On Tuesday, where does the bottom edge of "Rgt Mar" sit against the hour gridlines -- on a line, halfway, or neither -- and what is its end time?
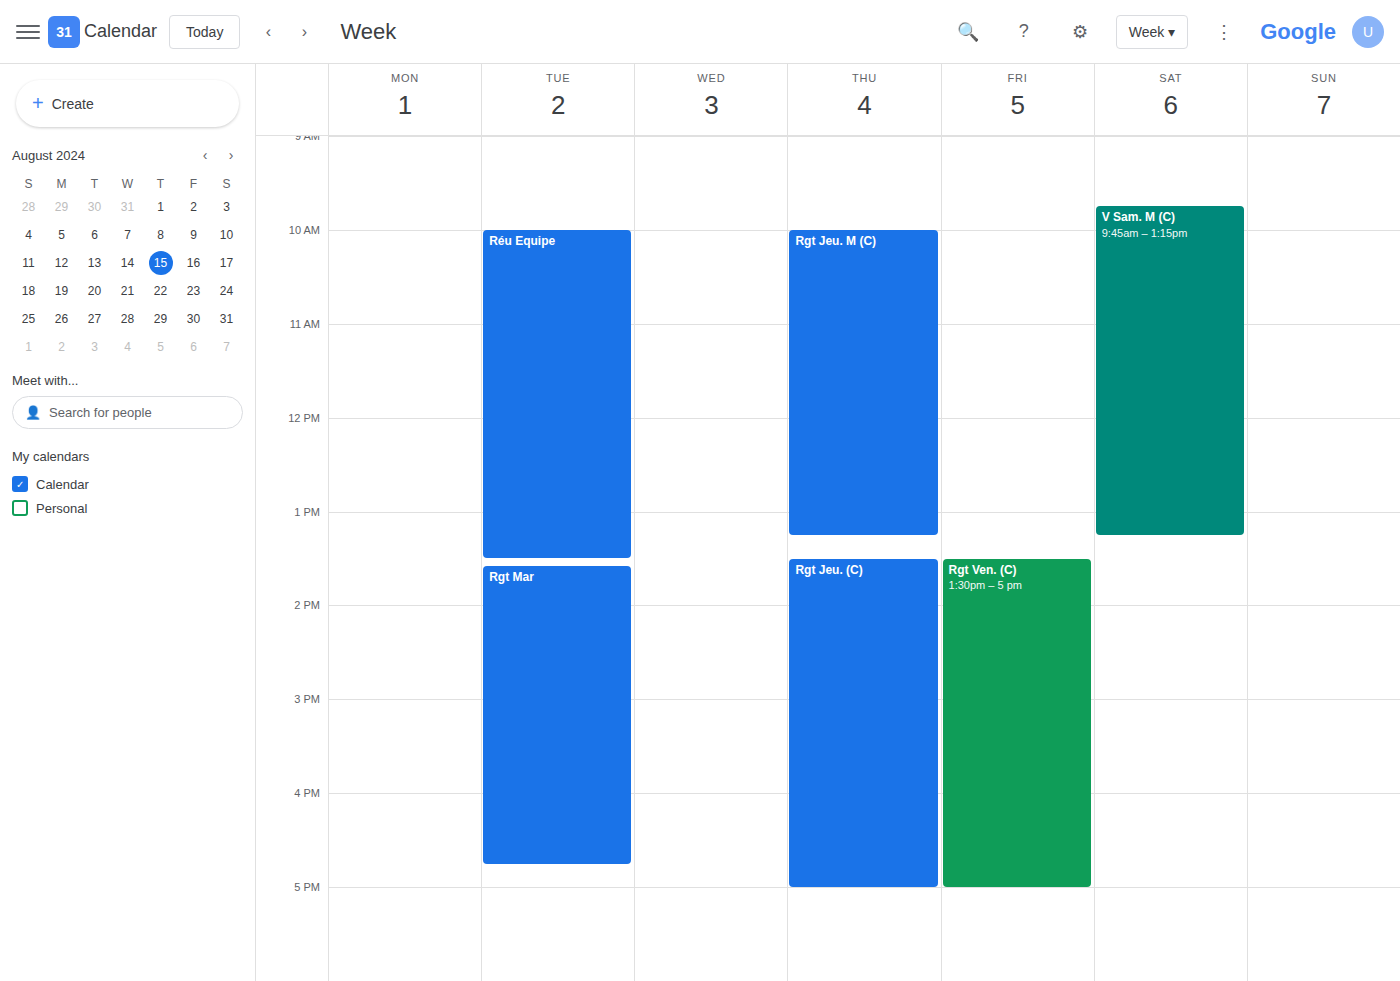
16:45 -- neither: three quarters of the way from the 16:00 line to the 17:00 line.